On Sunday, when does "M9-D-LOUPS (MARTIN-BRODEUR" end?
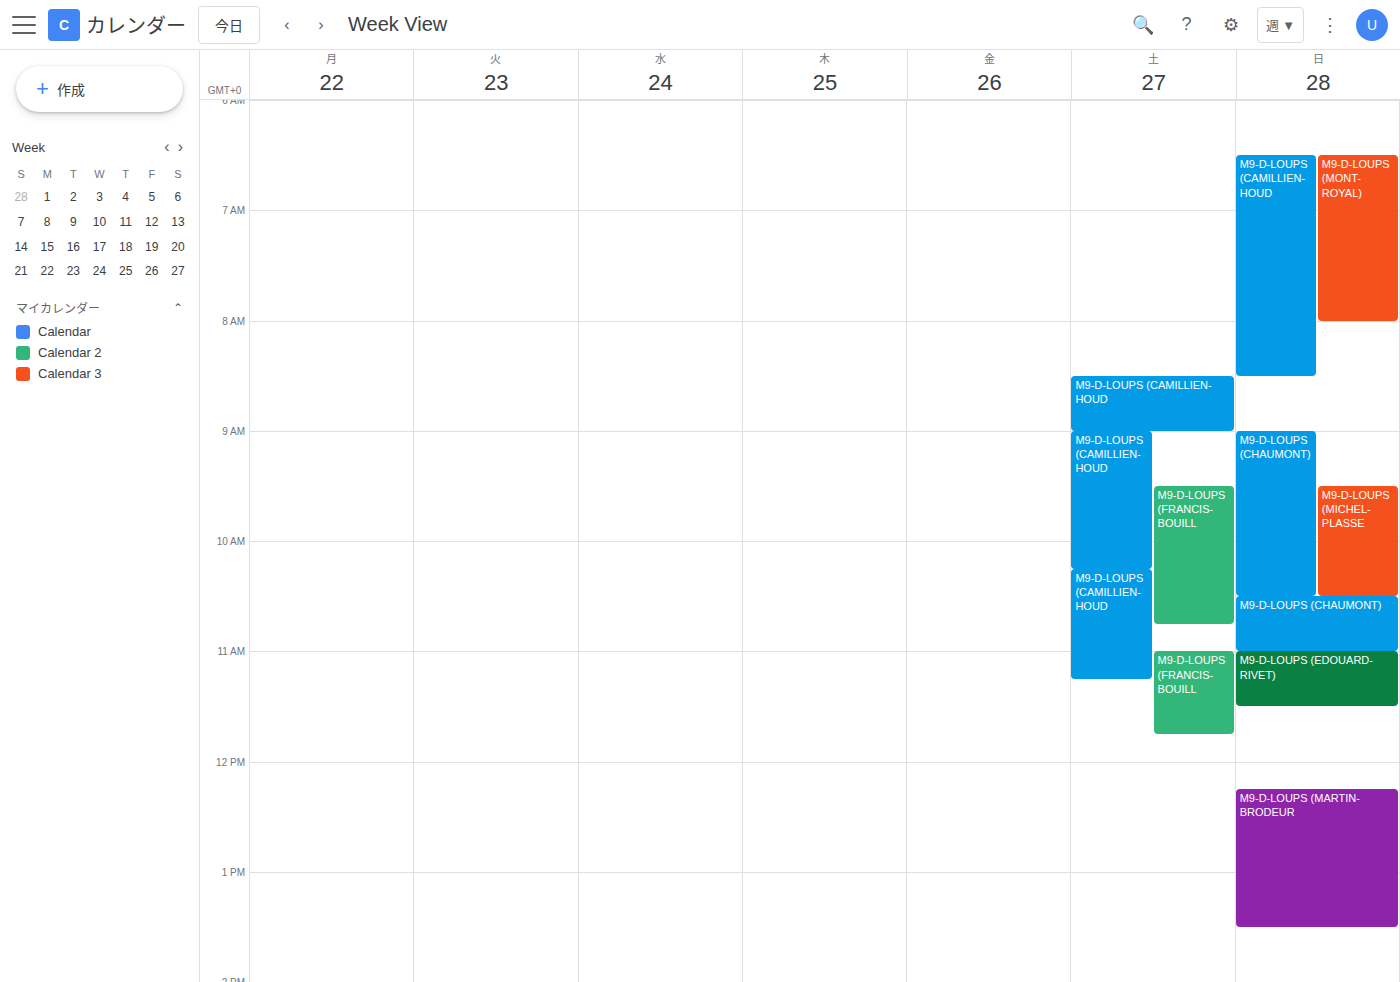
1:30 PM